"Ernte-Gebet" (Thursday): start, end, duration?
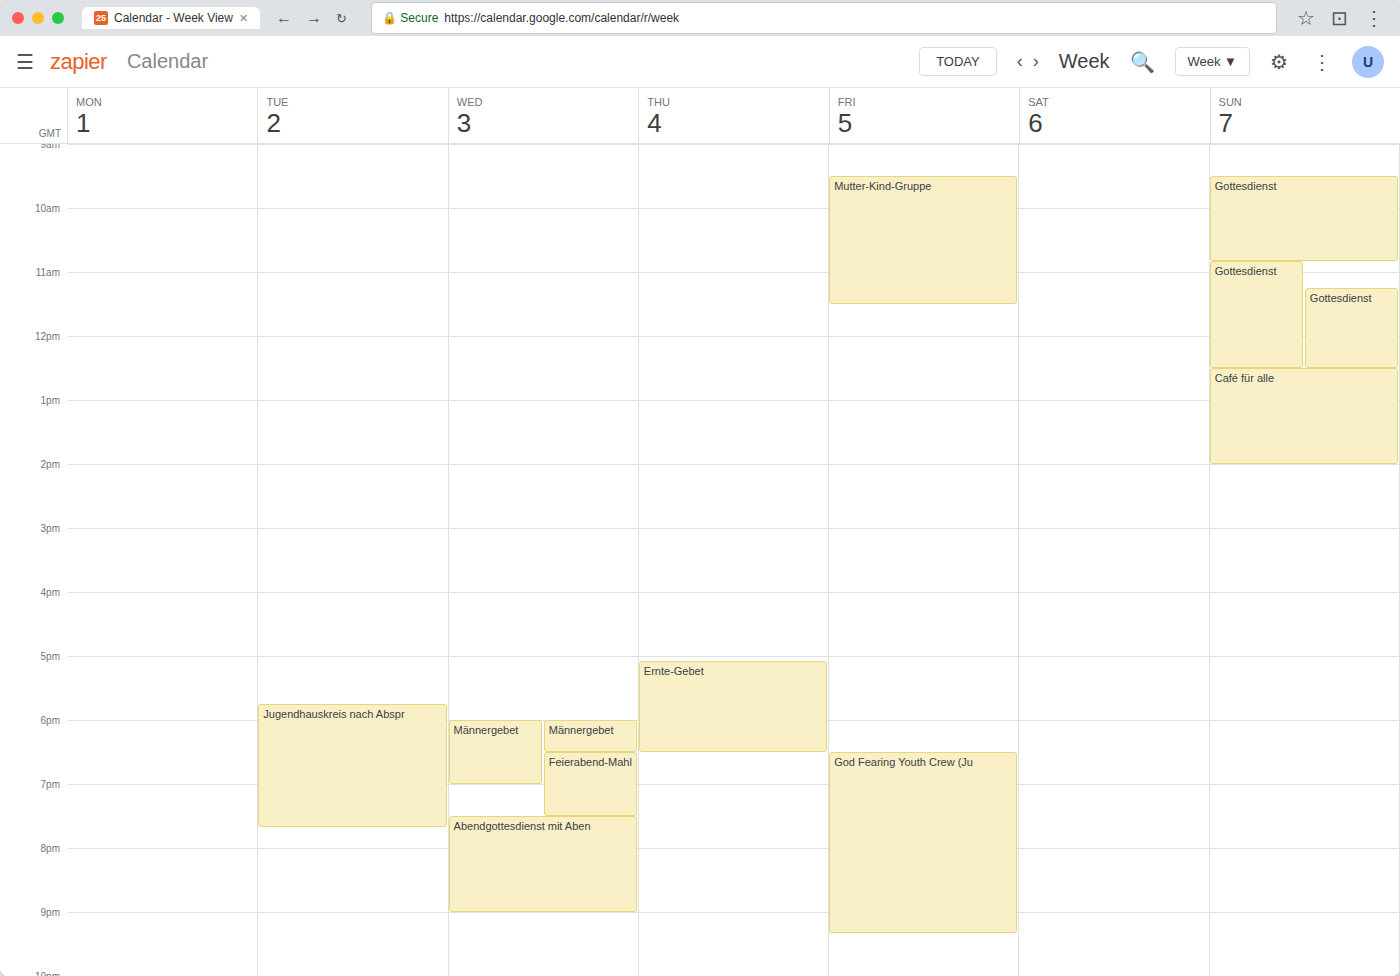
5:05 PM to 6:30 PM, 1 hour 25 minutes